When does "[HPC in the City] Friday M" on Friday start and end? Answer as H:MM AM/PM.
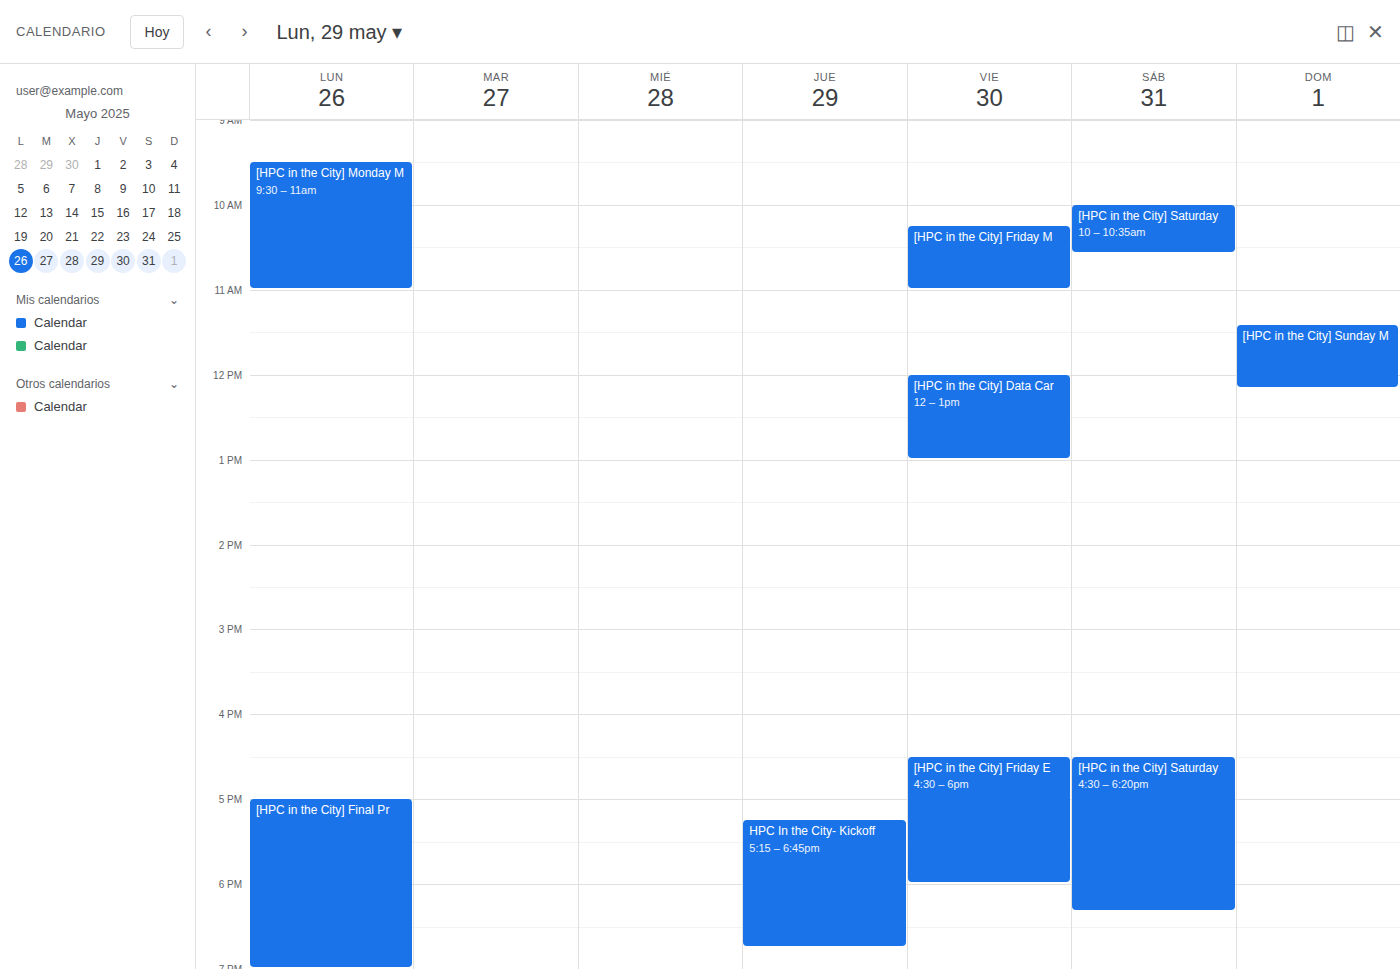
10:15 AM to 11:00 AM